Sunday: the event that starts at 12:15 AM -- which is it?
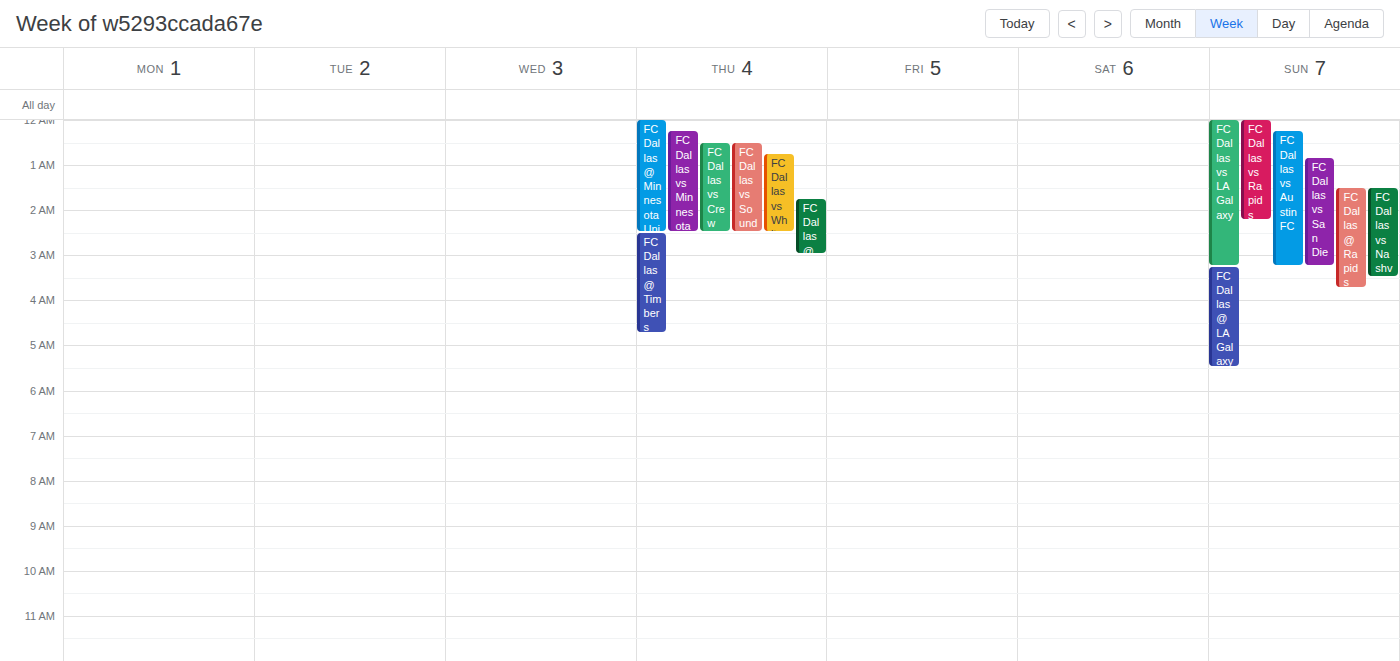
"FC Dallas vs Austin FC"